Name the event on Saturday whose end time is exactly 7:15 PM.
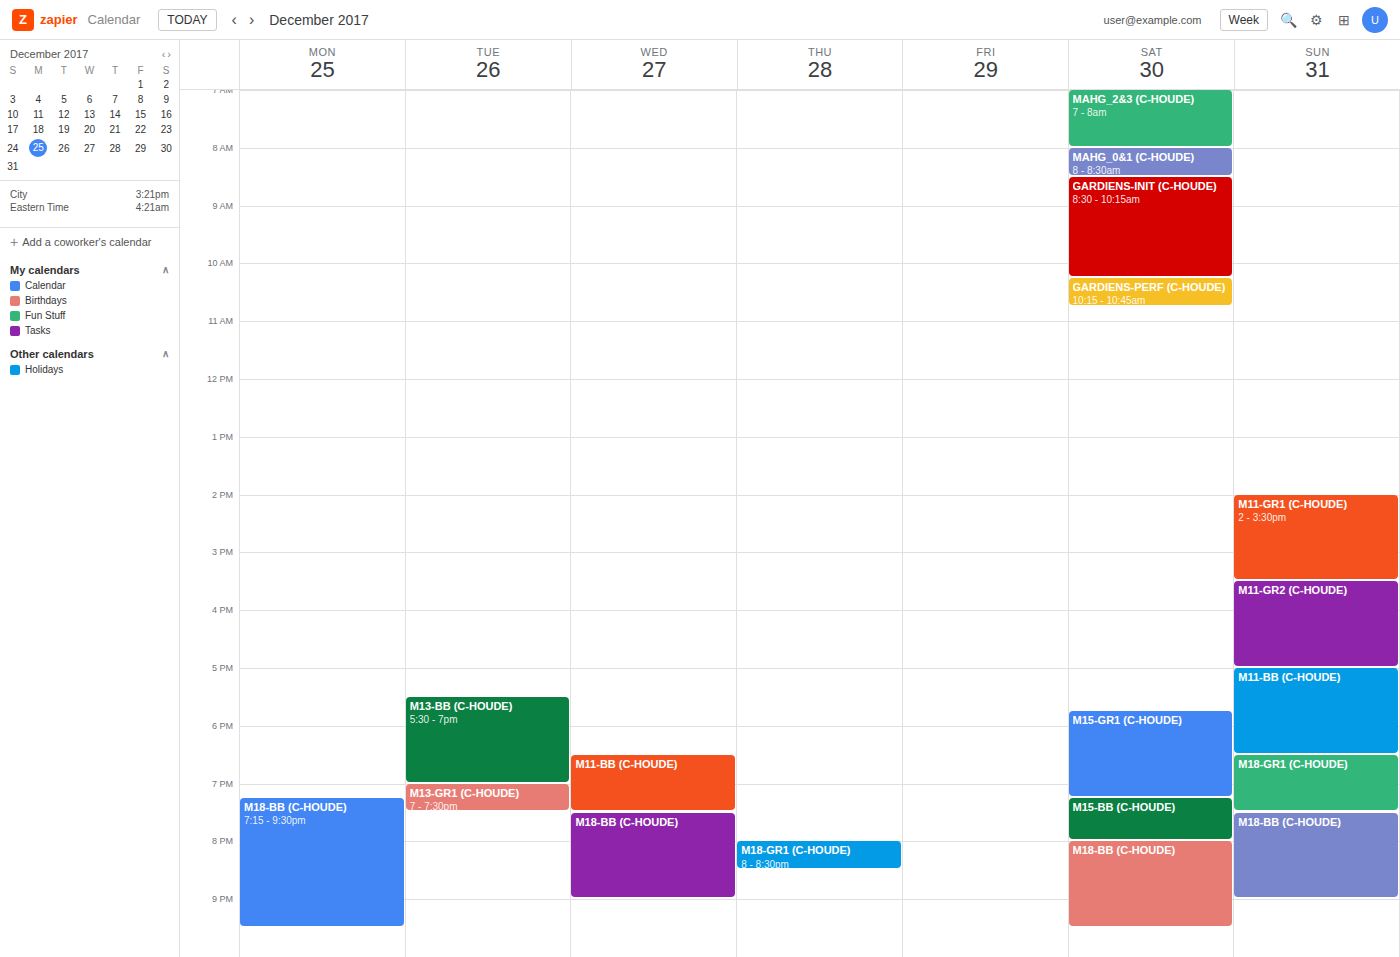
"M15-GR1 (C-HOUDE)"